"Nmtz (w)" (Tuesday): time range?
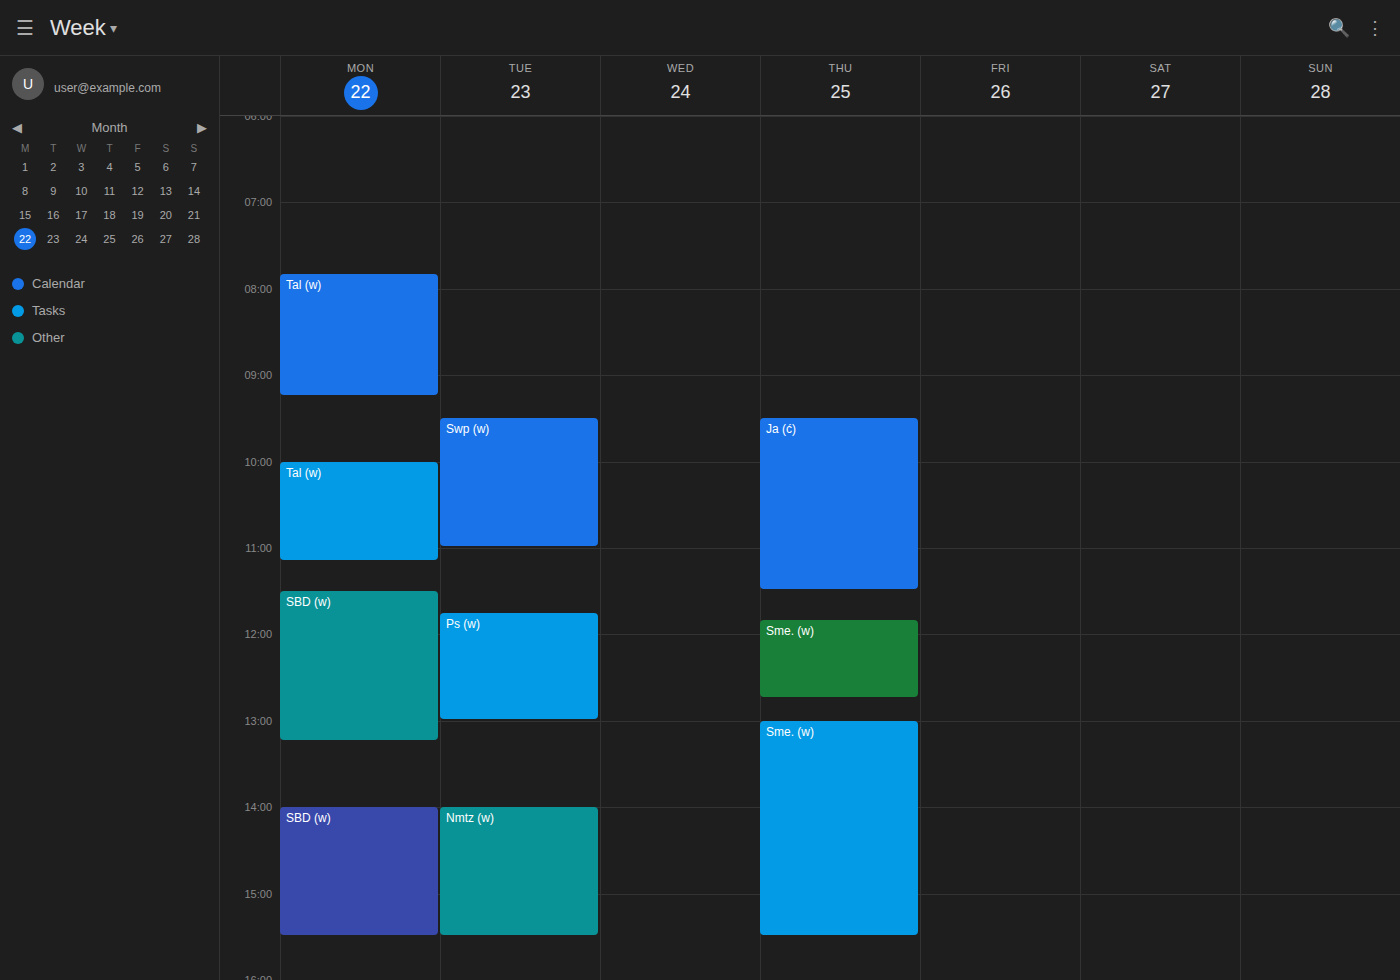
2:00 PM to 3:30 PM